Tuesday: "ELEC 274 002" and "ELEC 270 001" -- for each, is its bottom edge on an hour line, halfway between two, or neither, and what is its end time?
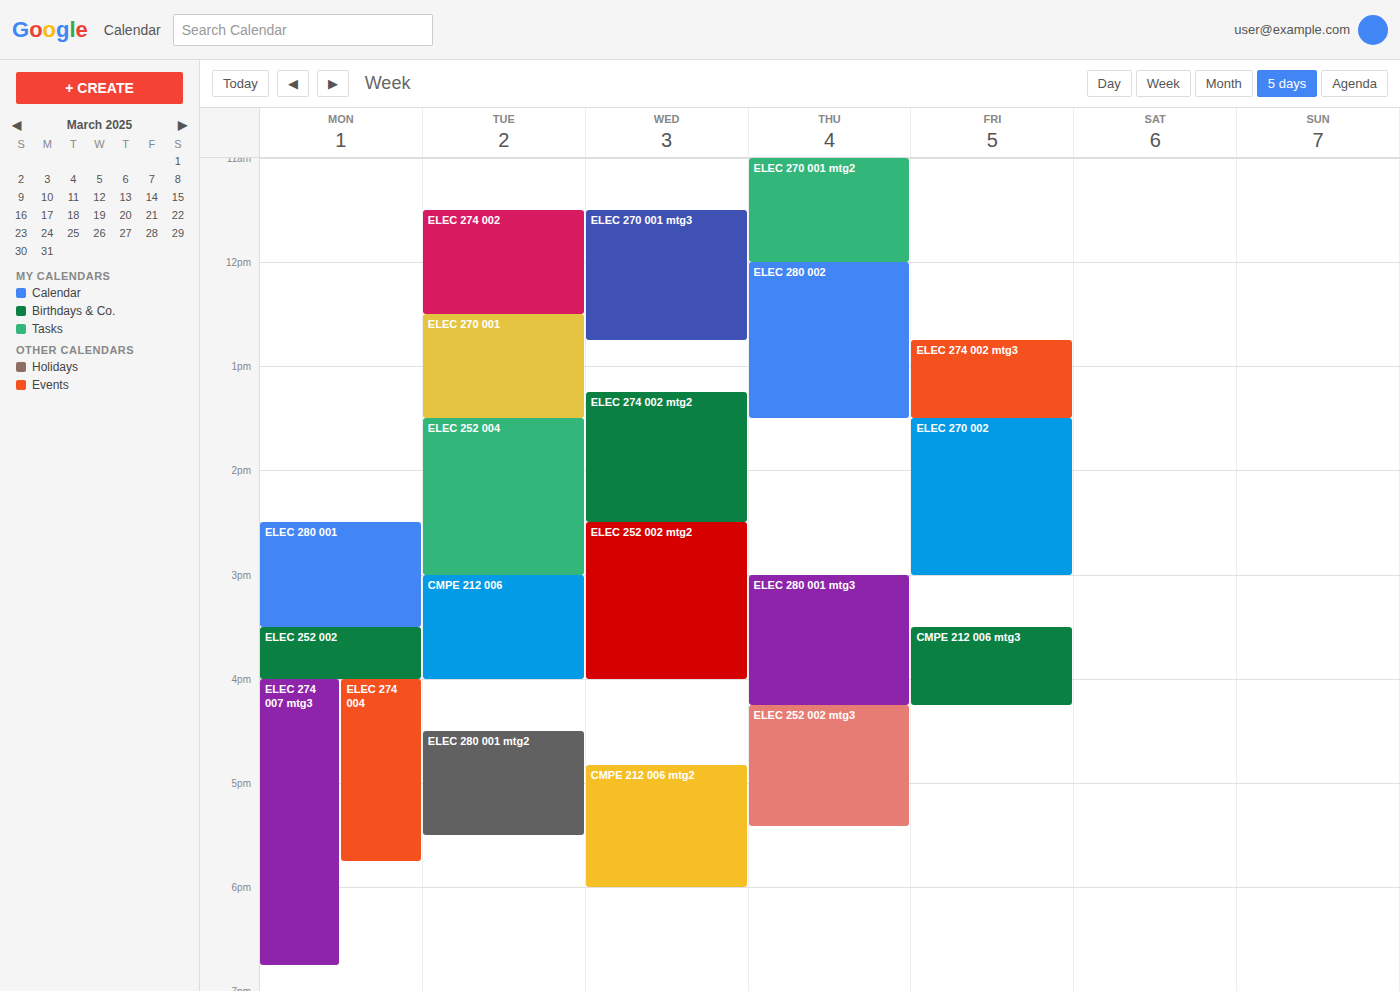
"ELEC 274 002": 12:30 PM, halfway between the 12 PM and 1 PM lines. "ELEC 270 001": 1:30 PM, halfway between the 1 PM and 2 PM lines.